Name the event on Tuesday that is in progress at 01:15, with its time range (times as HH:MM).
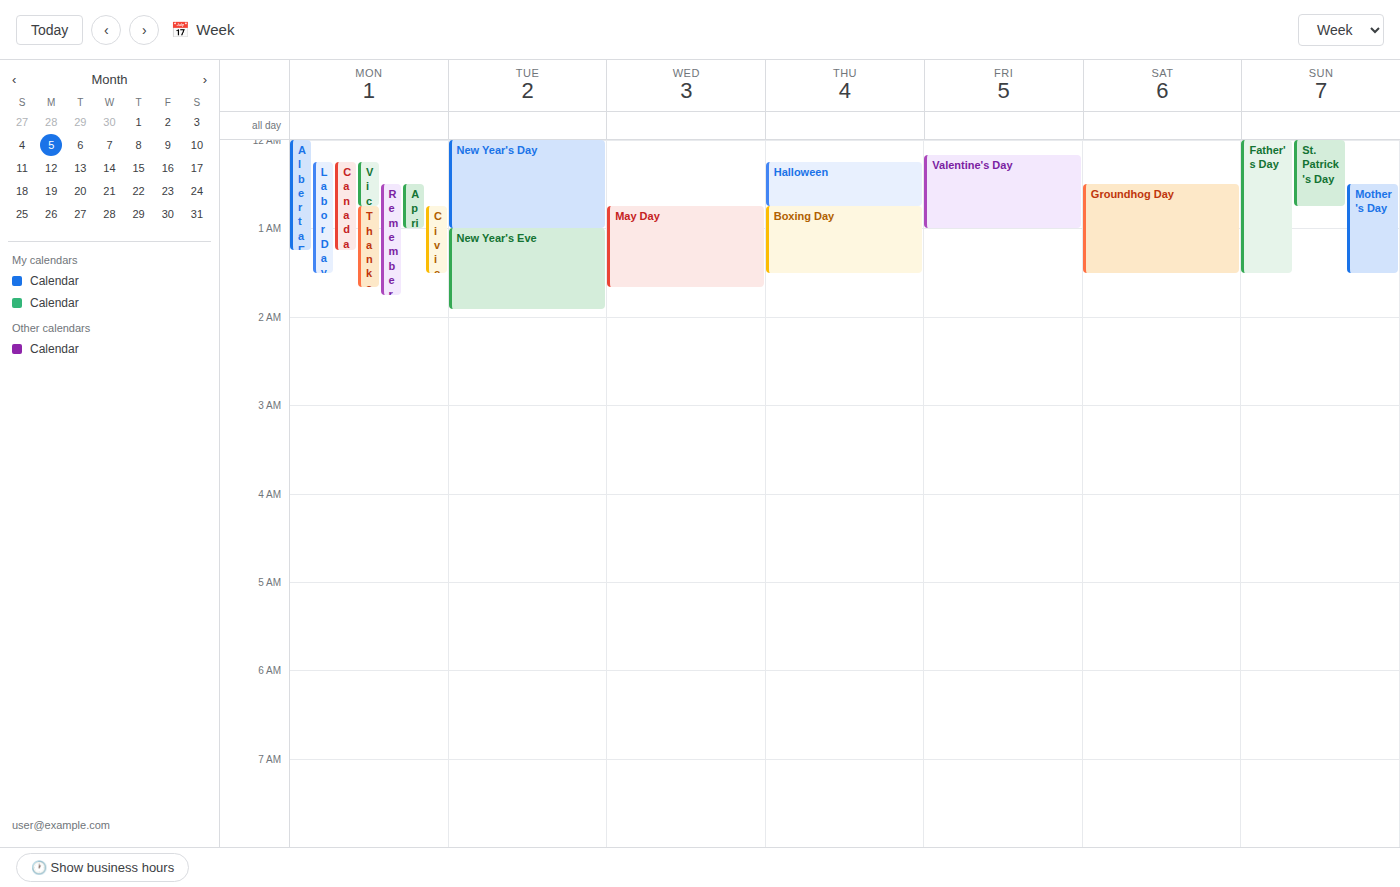
"New Year's Eve", 01:00 to 01:55